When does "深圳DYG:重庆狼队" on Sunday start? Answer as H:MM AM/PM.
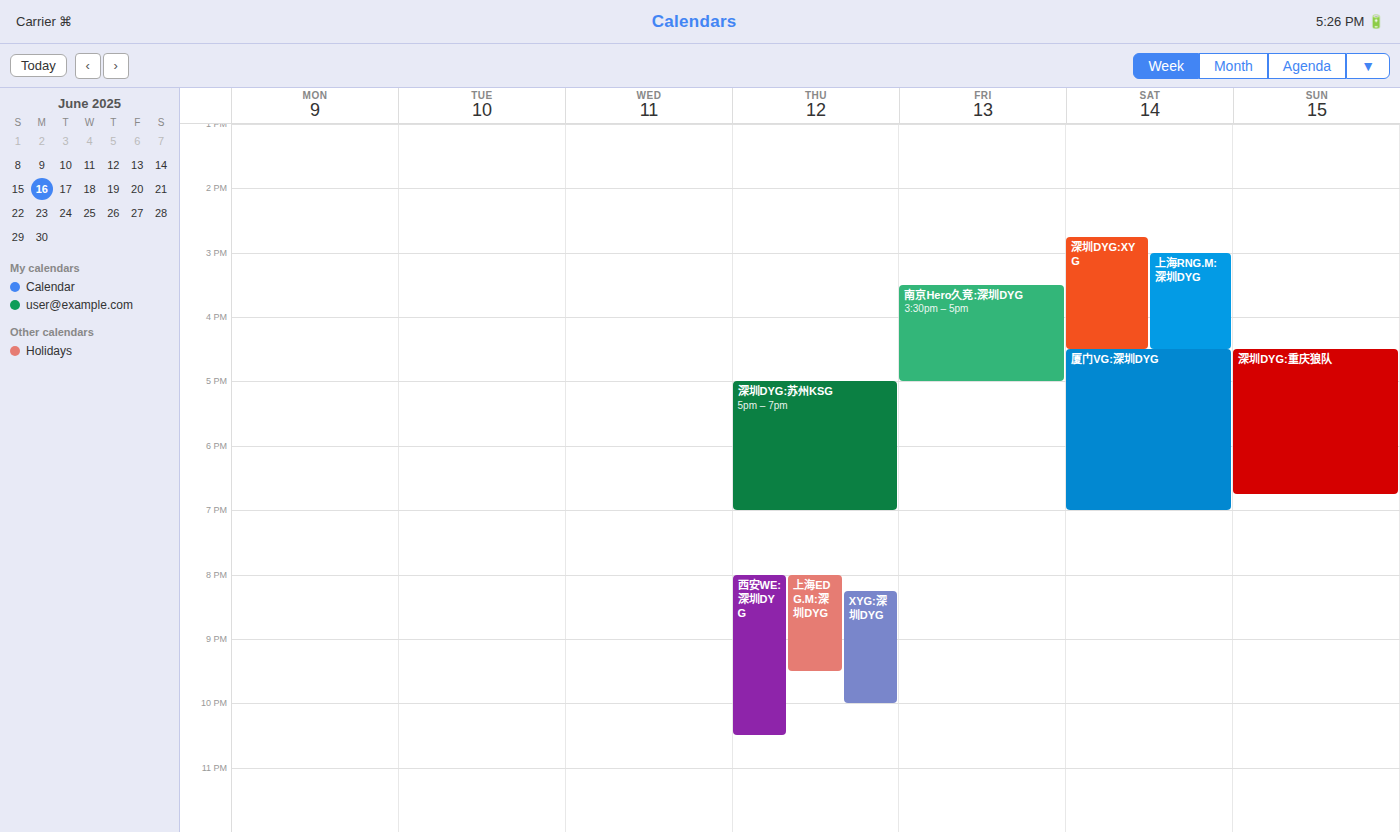
4:30 PM